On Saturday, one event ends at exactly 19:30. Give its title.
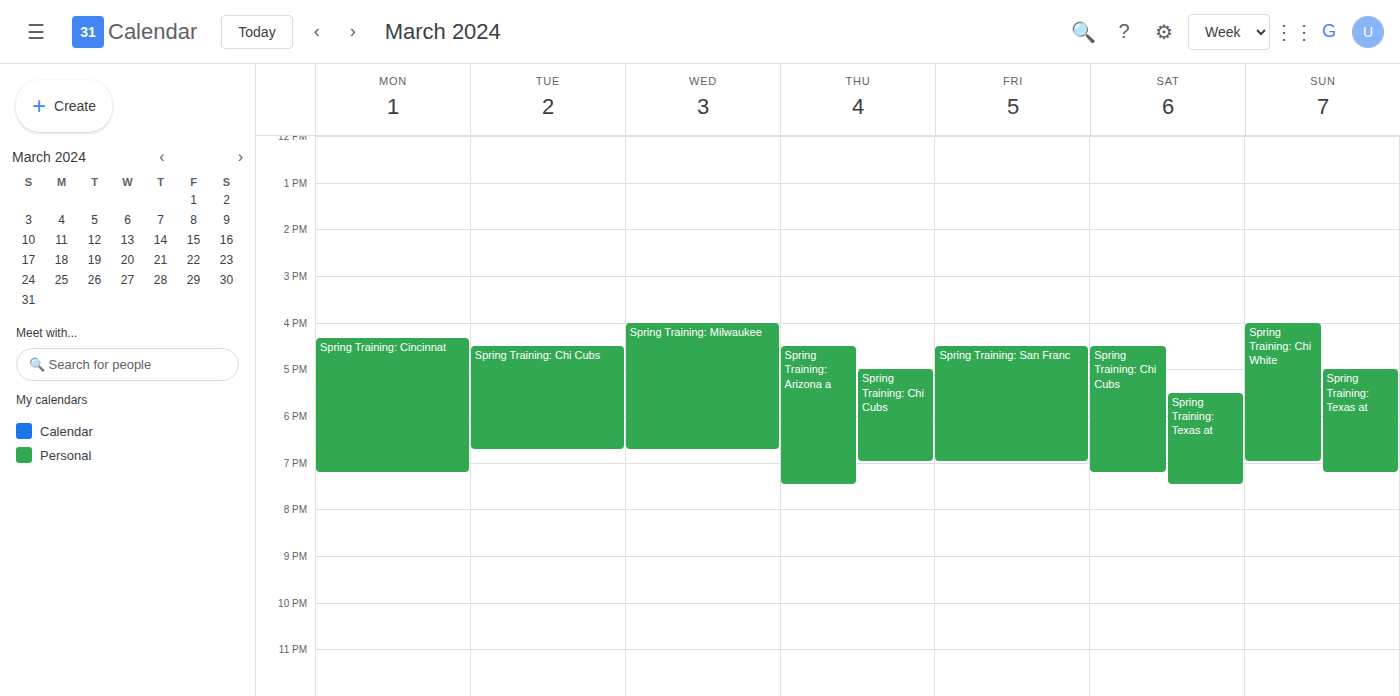
"Spring Training: Texas at"